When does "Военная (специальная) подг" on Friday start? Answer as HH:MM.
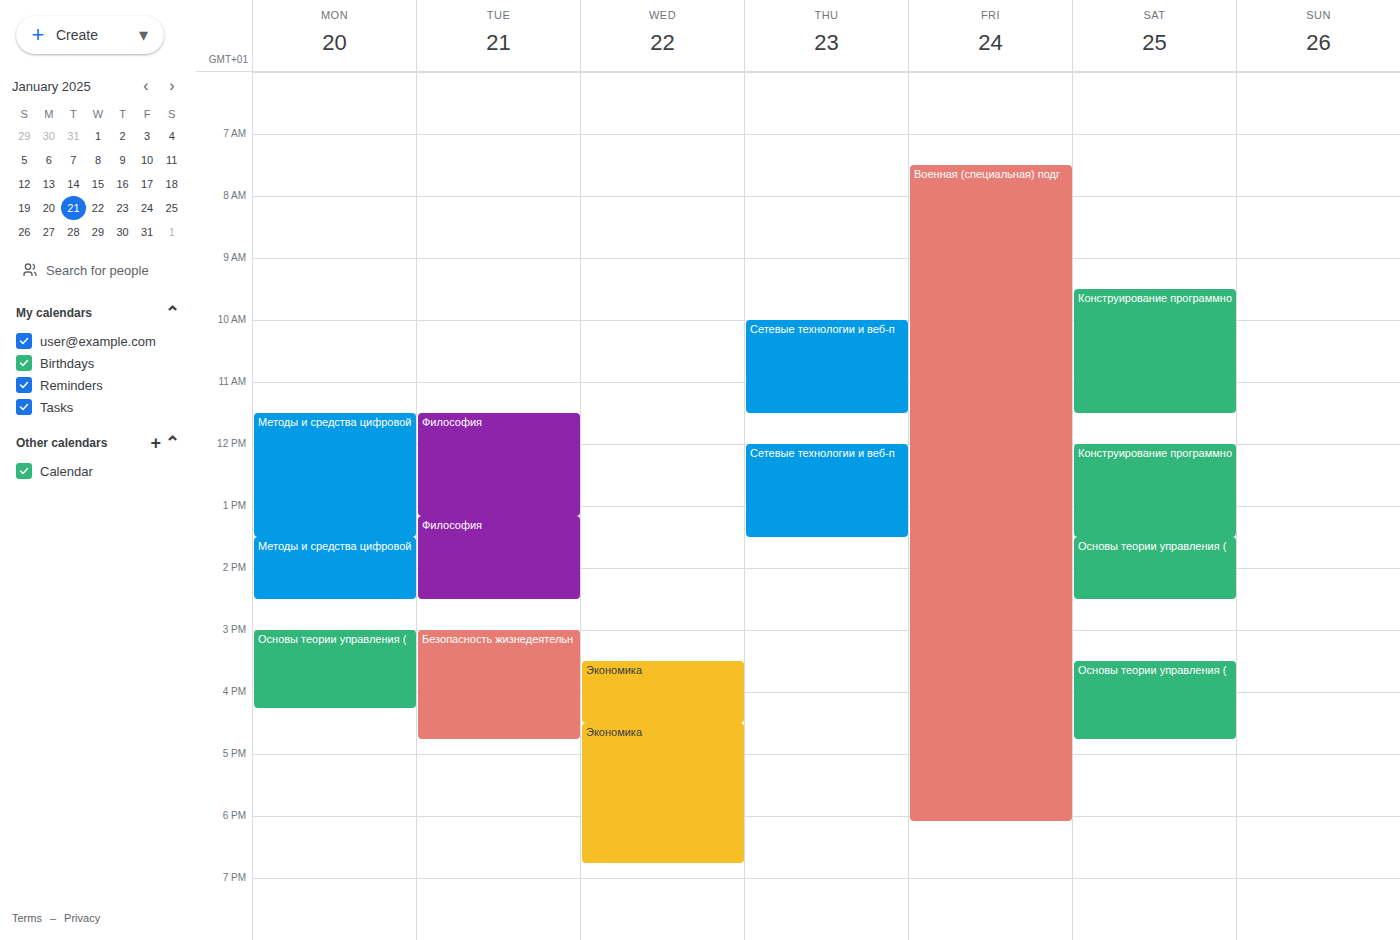
07:30